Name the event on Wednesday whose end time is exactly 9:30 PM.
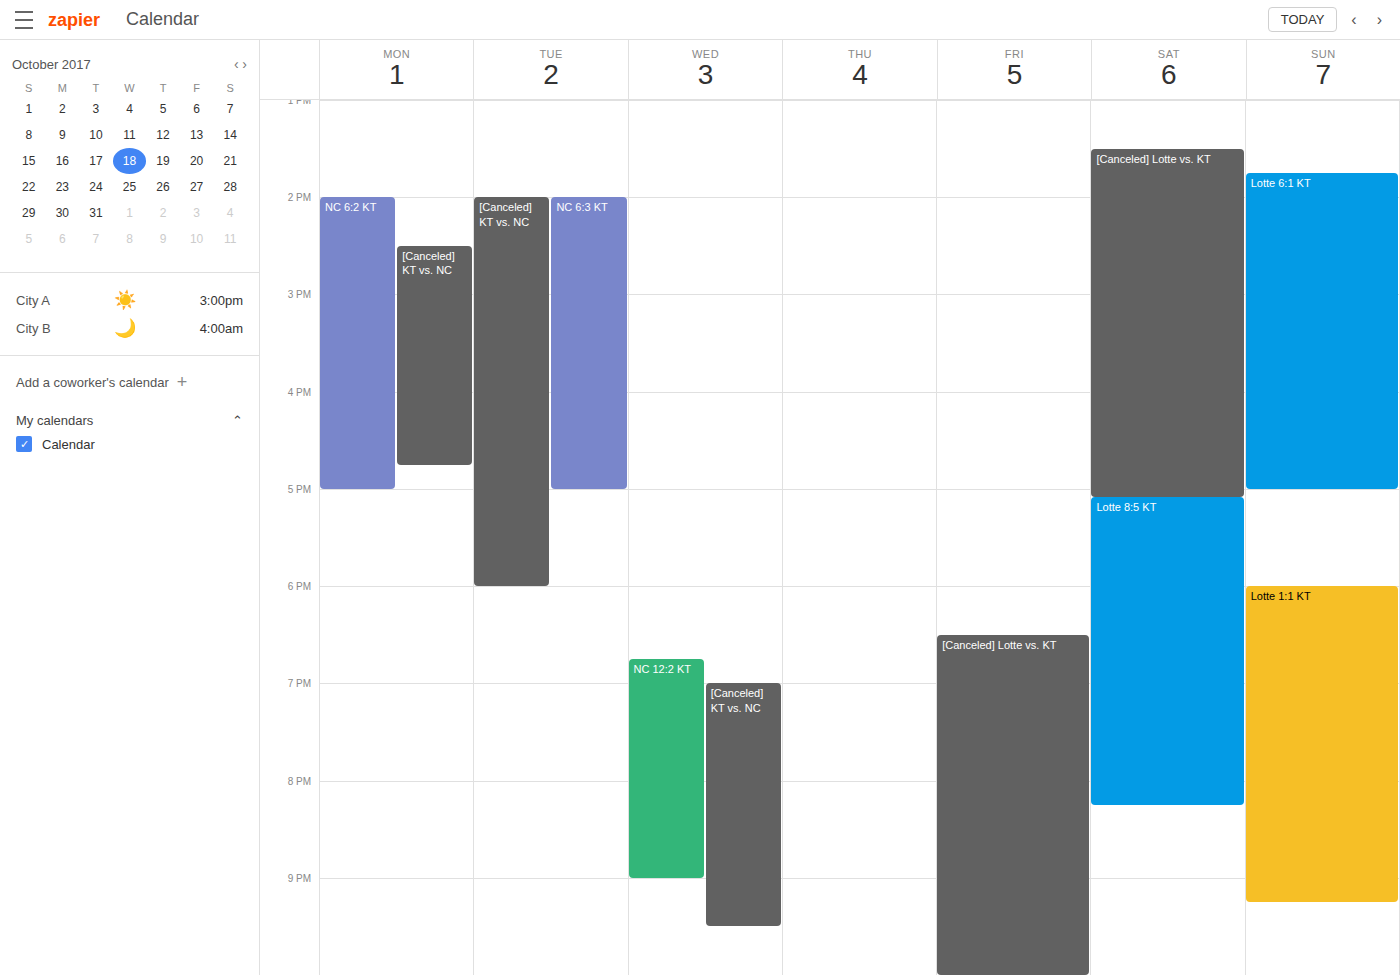
"[Canceled] KT vs. NC"